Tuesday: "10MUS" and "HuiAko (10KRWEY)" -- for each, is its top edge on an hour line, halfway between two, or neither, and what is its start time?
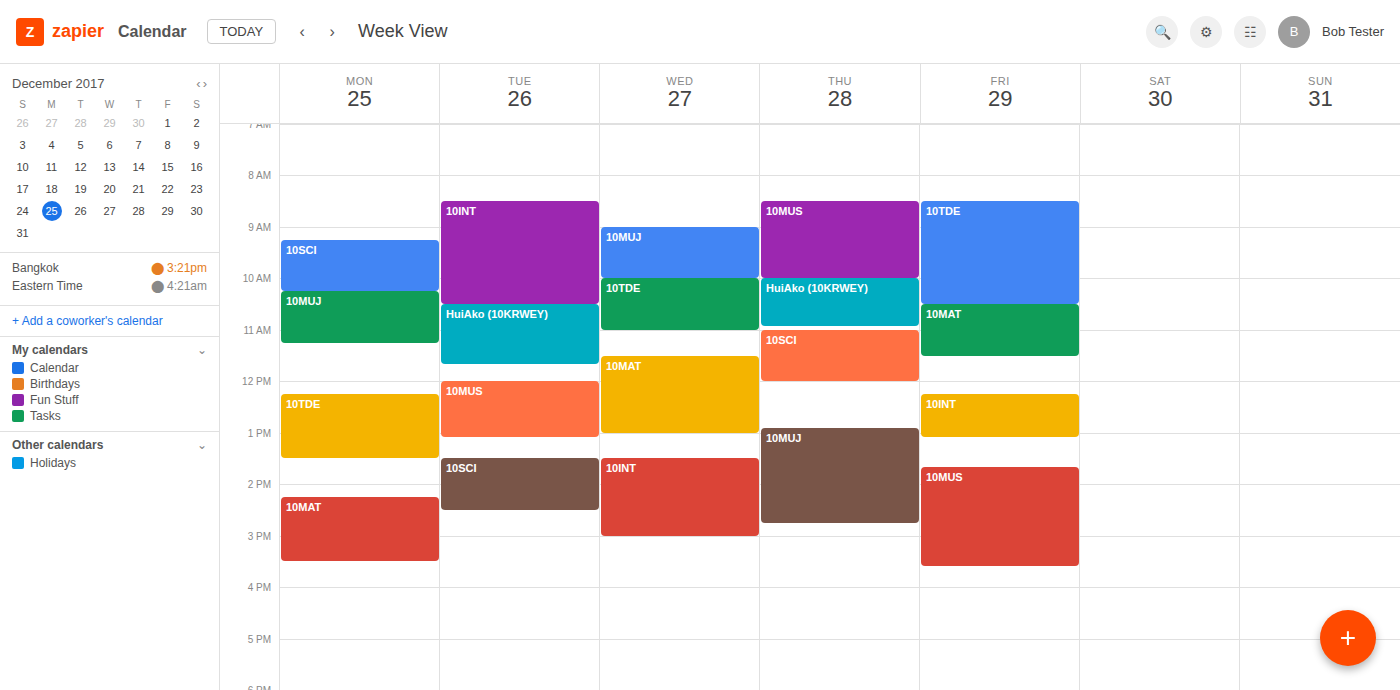
"10MUS": 12:00 PM, exactly on the 12 PM line. "HuiAko (10KRWEY)": 10:30 AM, halfway between the 10 AM and 11 AM lines.